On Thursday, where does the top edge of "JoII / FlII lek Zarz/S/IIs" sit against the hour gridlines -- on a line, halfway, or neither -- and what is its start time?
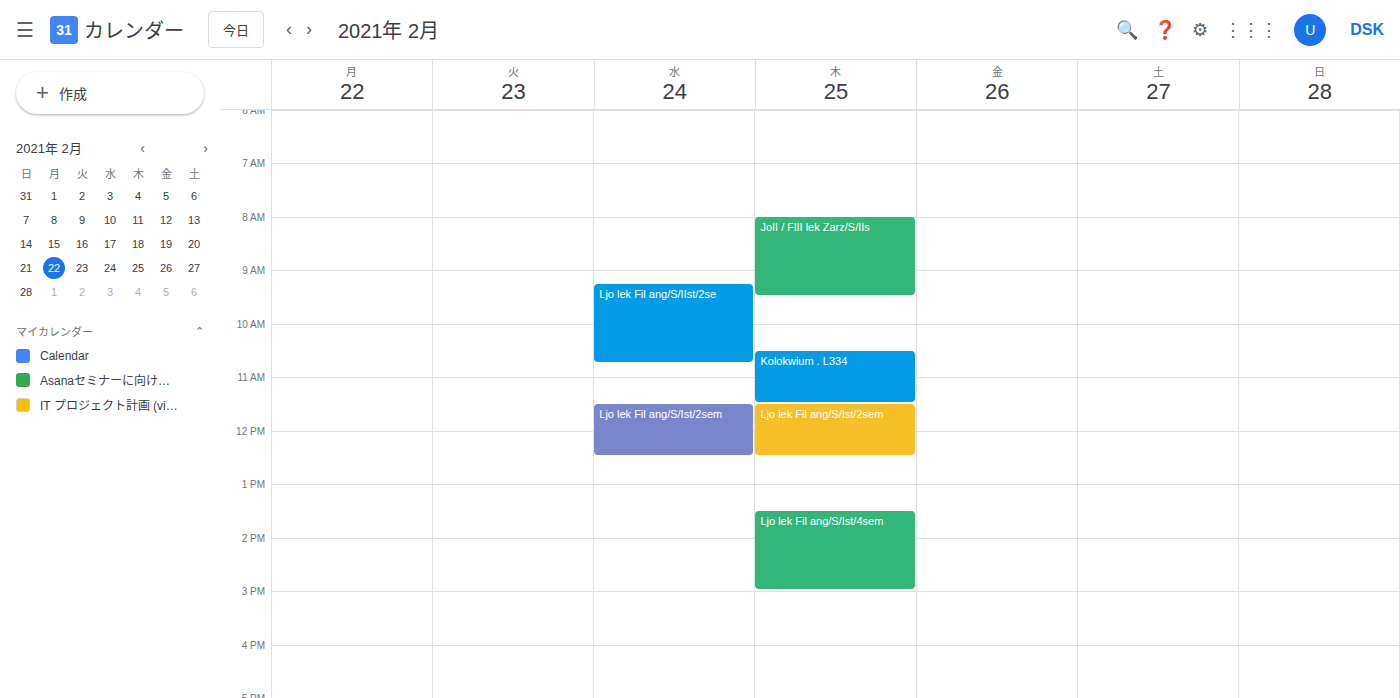
8:00 AM -- exactly on the 8 AM line.